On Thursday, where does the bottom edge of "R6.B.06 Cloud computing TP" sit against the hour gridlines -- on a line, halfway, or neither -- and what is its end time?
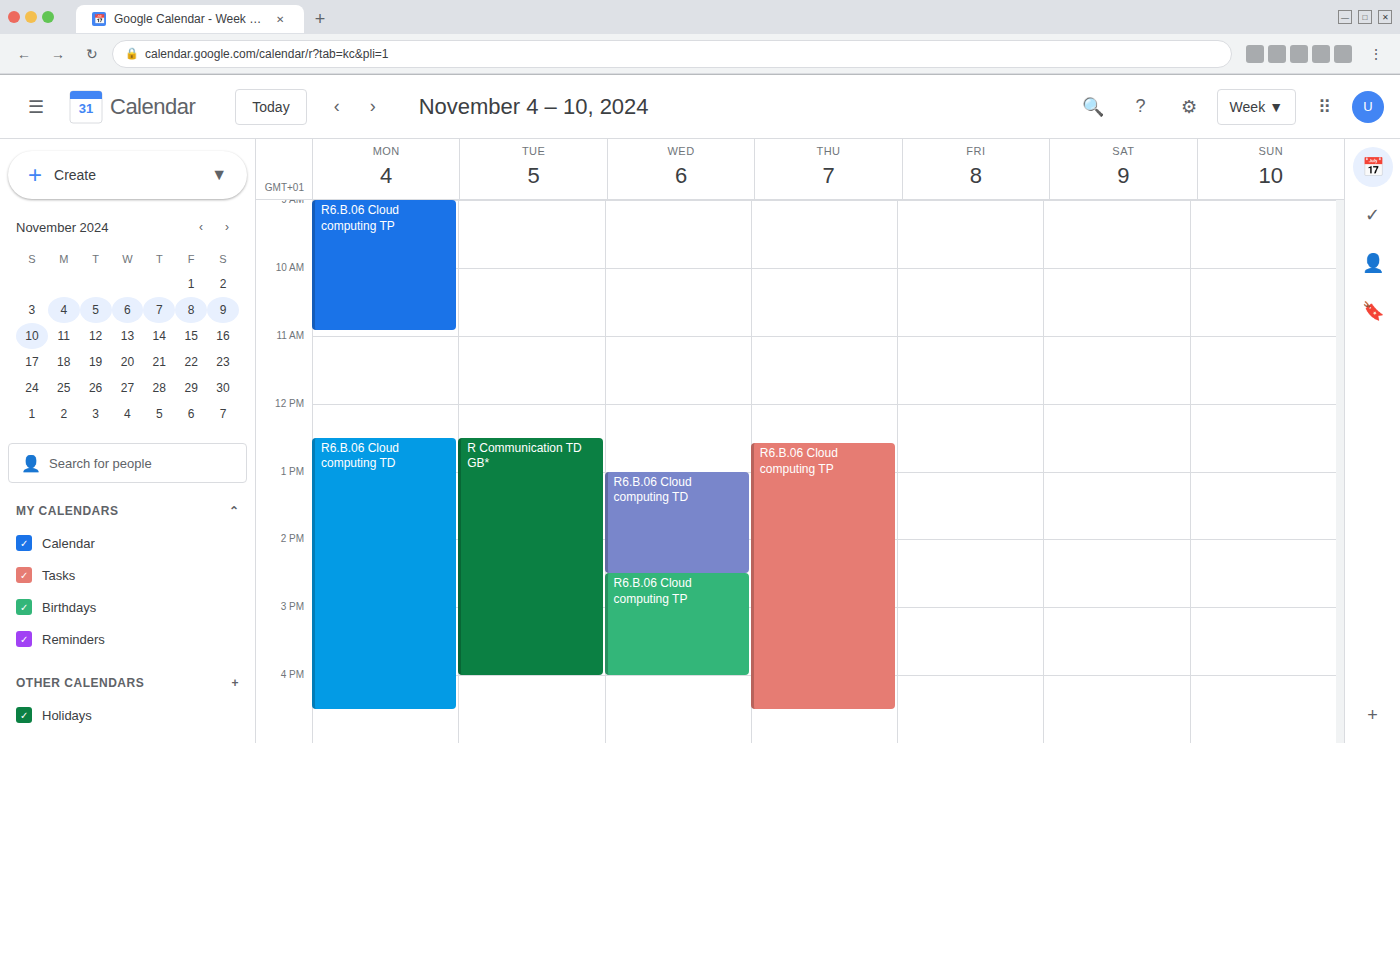
4:30 PM -- halfway between the 4 PM and 5 PM lines.